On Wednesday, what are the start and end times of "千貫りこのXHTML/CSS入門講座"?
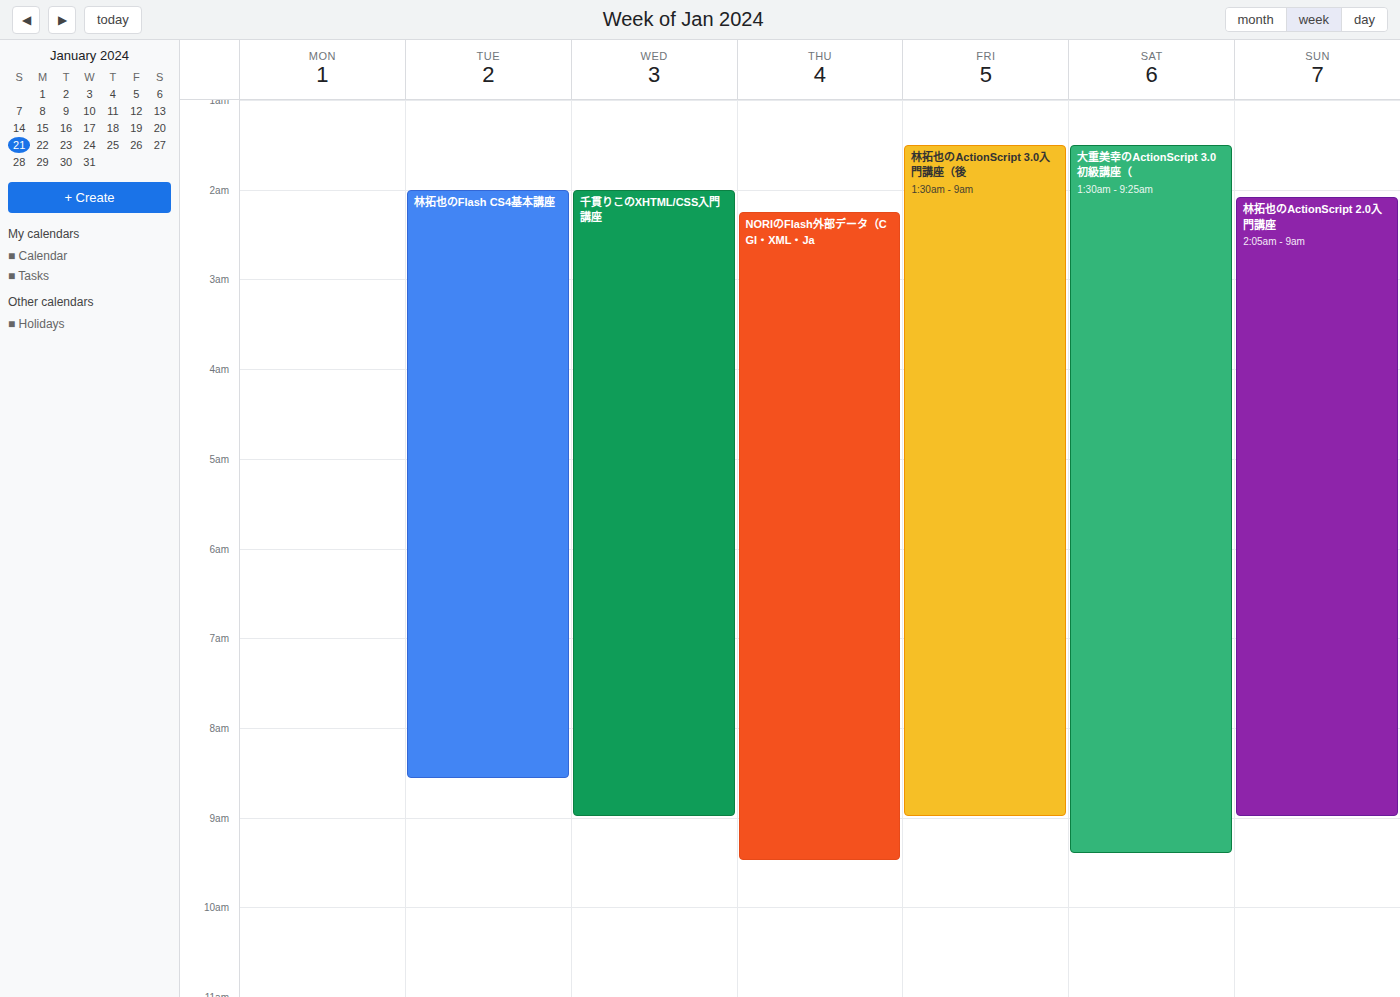
2:00 AM to 9:00 AM